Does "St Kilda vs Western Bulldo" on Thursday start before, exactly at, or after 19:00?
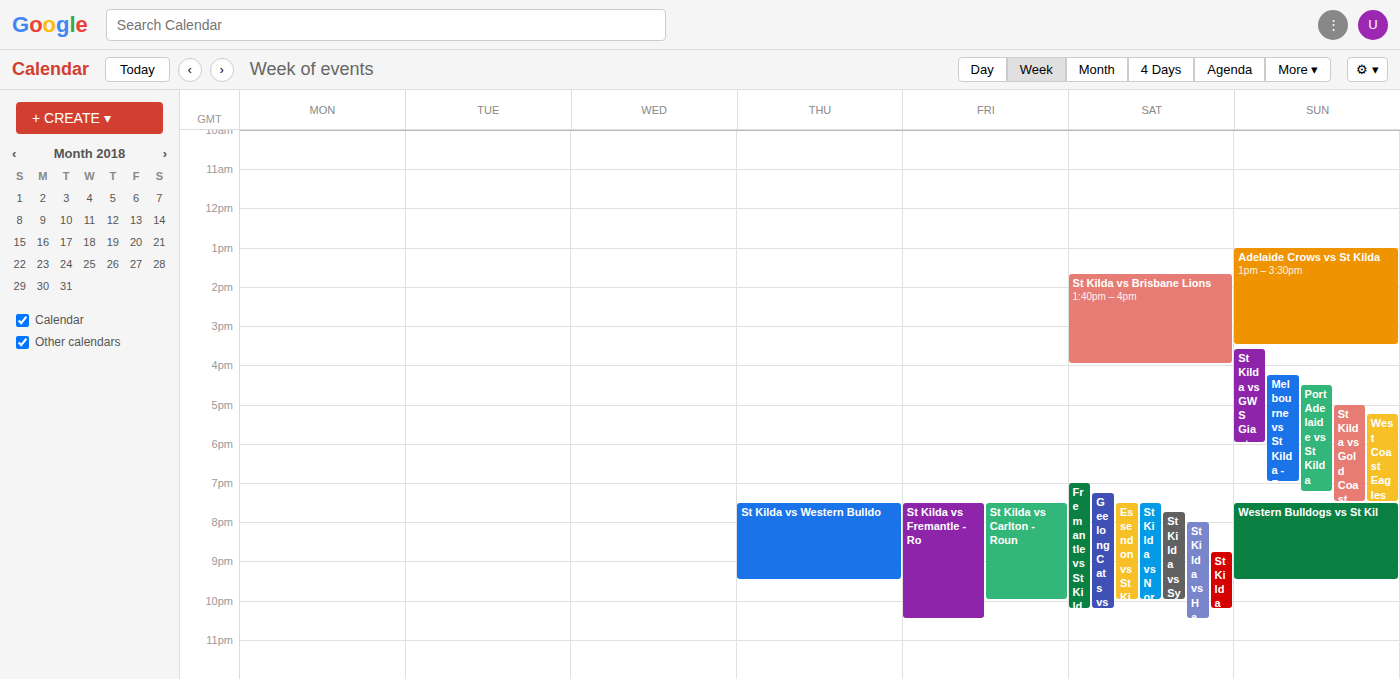
19:30 -- after 19:00, 30 minutes below the 19:00 line.